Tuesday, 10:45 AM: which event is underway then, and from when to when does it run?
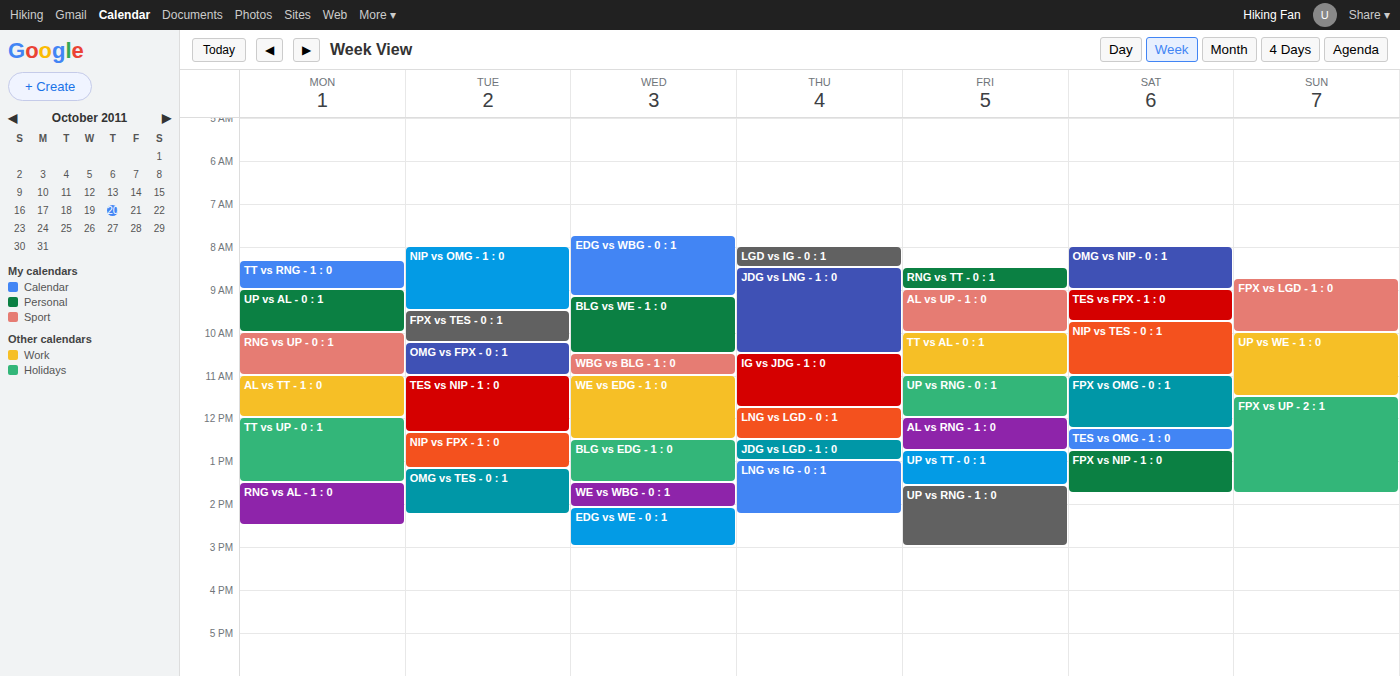
"OMG vs FPX - 0 : 1", 10:15 AM to 11:00 AM